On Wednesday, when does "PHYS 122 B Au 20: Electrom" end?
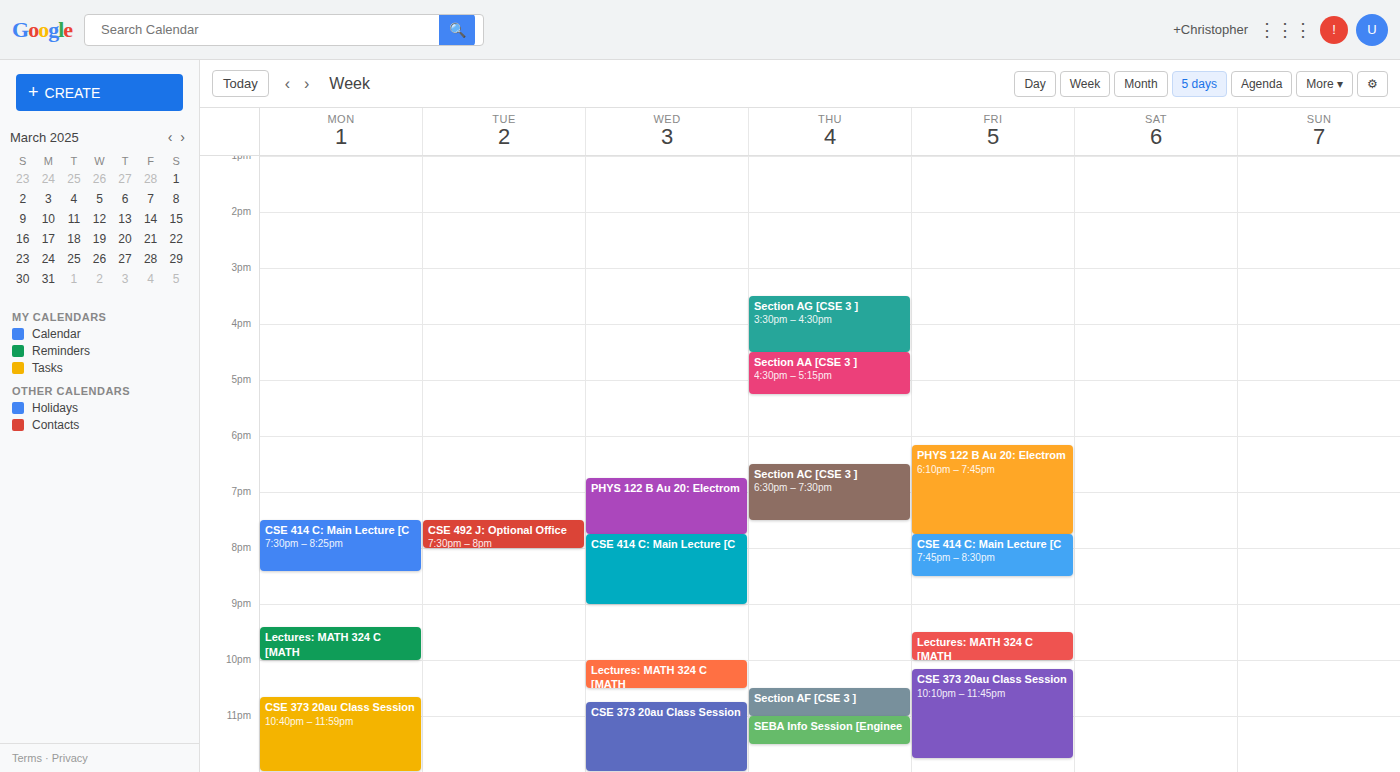
19:45